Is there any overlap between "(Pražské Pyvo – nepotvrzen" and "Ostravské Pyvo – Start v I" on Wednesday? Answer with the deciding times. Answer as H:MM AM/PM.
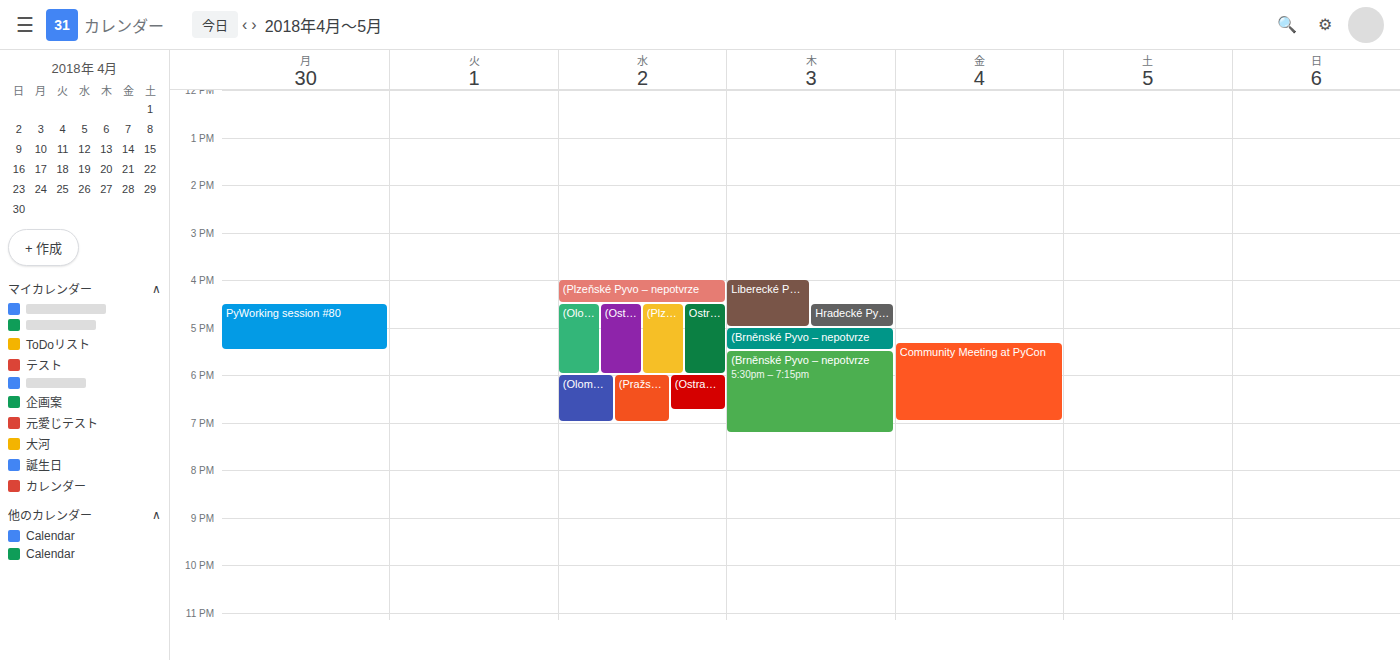
"Ostravské Pyvo – Start v I" ends at 6:00 PM, exactly when "(Pražské Pyvo – nepotvrzen" starts -- they touch but do not overlap.